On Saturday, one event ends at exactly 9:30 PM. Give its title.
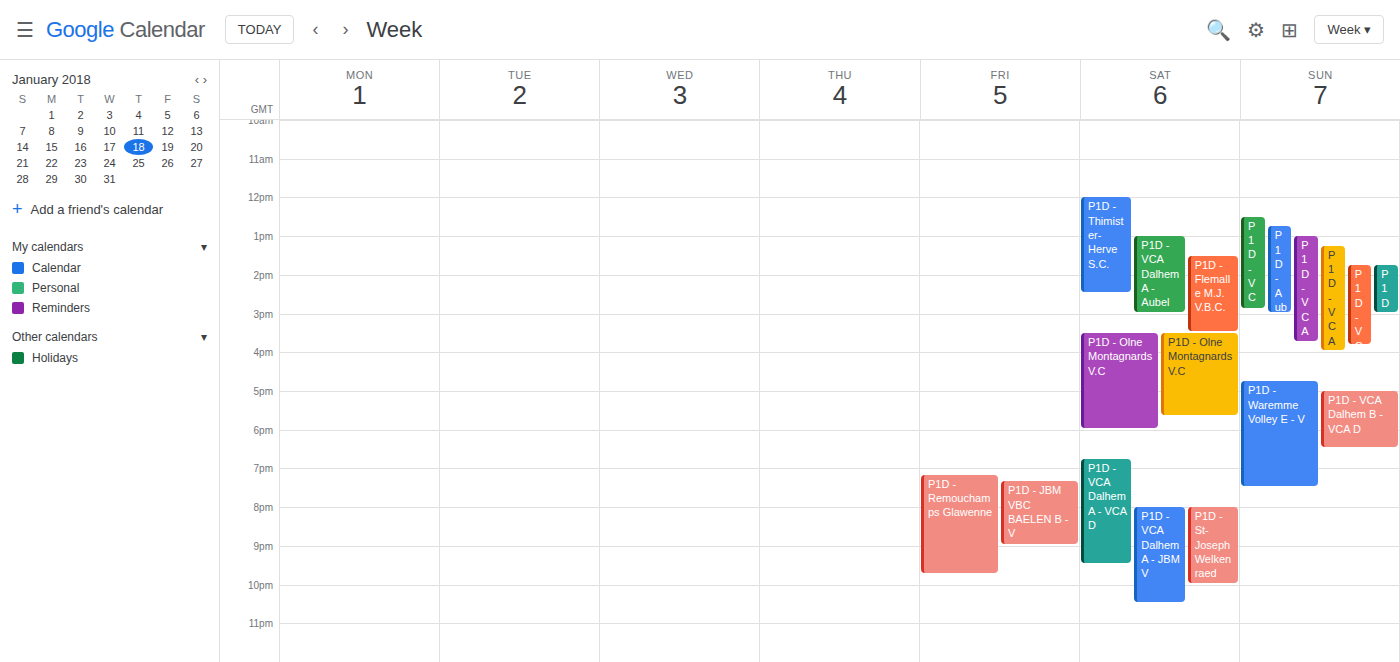
"P1D - VCA Dalhem A - VCA D"